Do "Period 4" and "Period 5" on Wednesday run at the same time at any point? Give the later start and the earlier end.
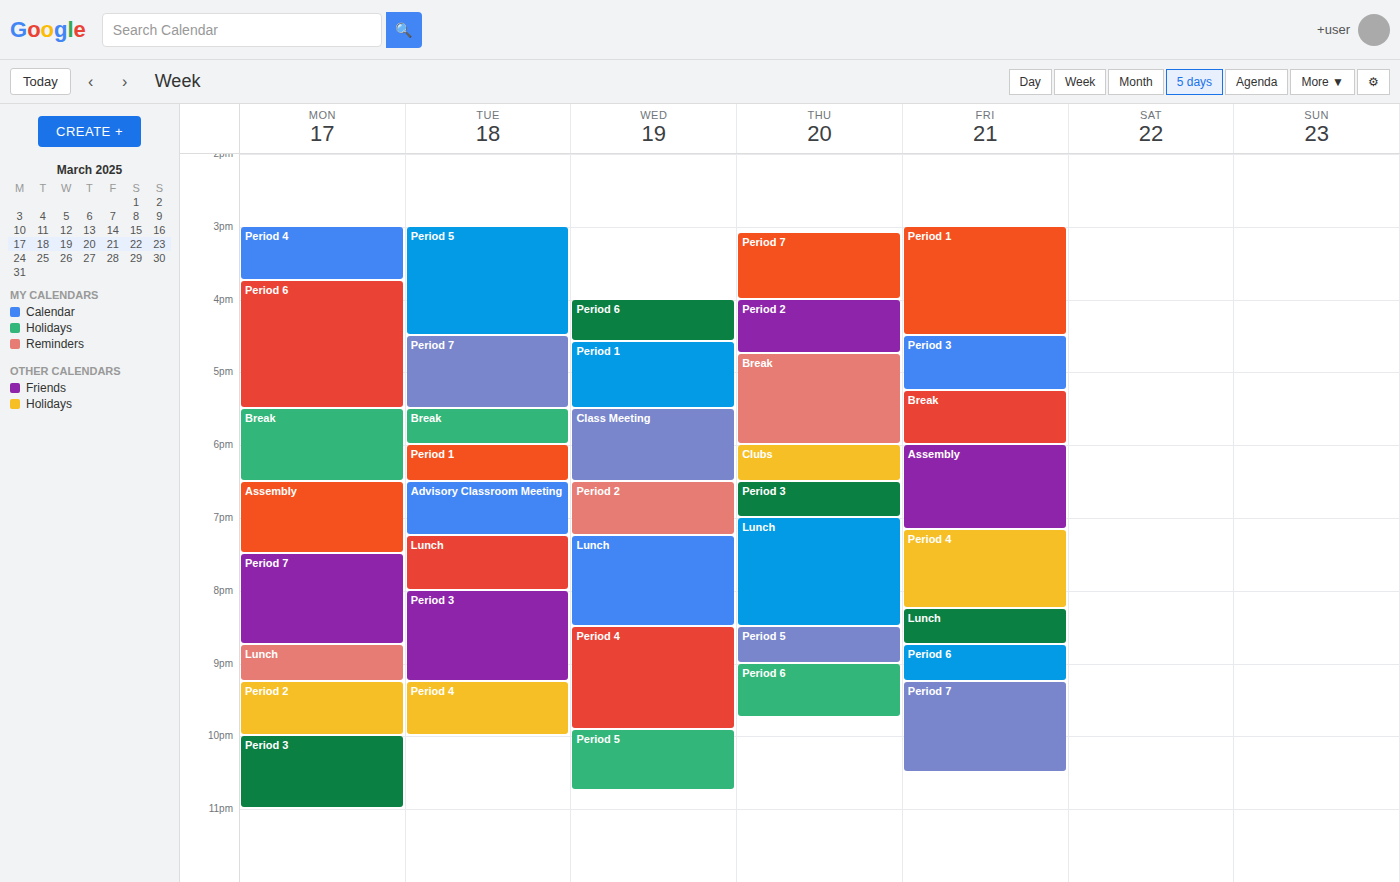
"Period 4" ends at 9:55 PM, exactly when "Period 5" starts -- they touch but do not overlap.